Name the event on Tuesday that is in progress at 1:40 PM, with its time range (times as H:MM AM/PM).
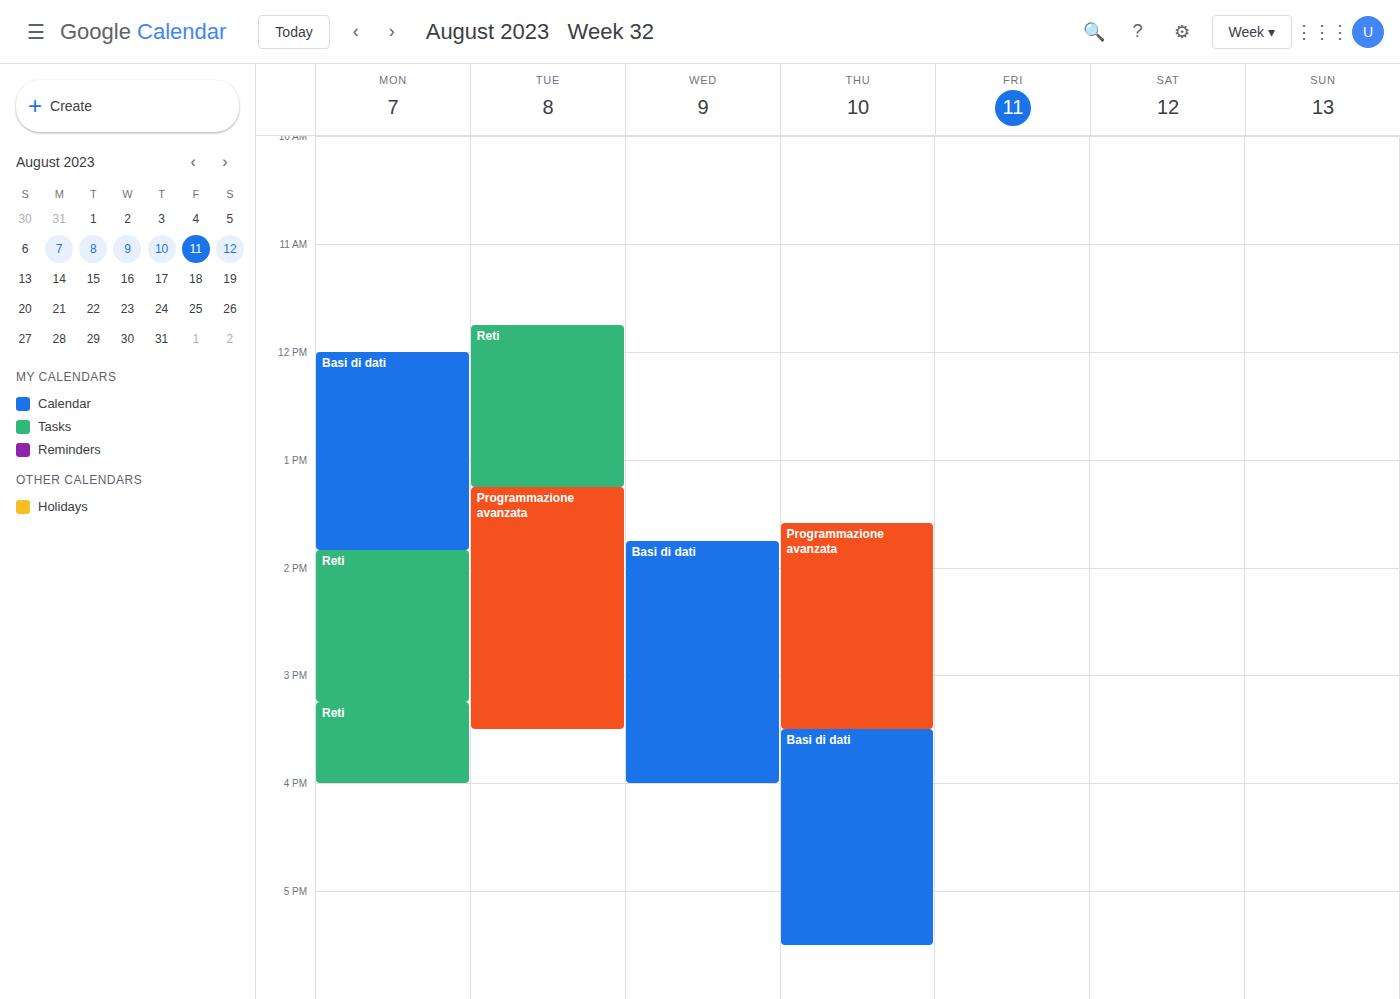
"Programmazione avanzata", 1:15 PM to 3:30 PM